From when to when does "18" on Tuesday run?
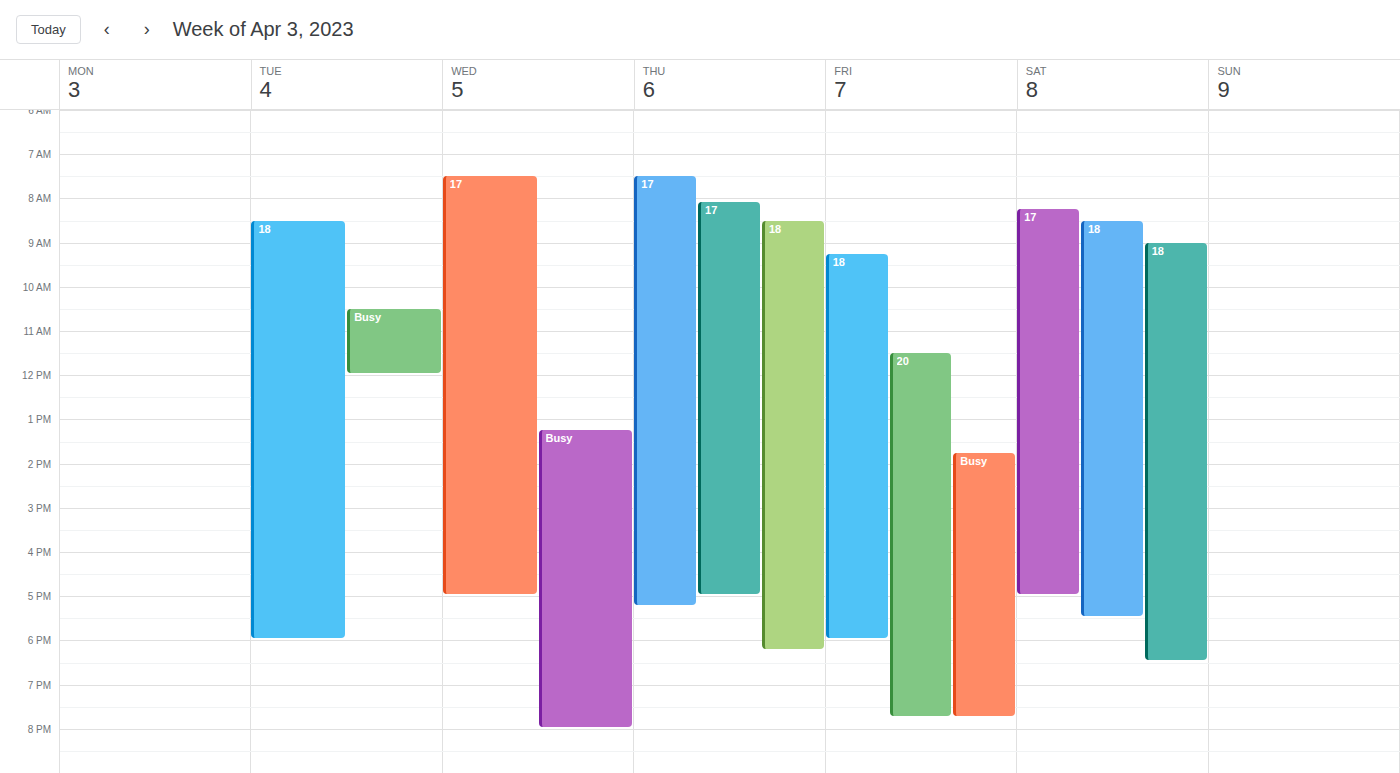
8:30 AM to 6:00 PM